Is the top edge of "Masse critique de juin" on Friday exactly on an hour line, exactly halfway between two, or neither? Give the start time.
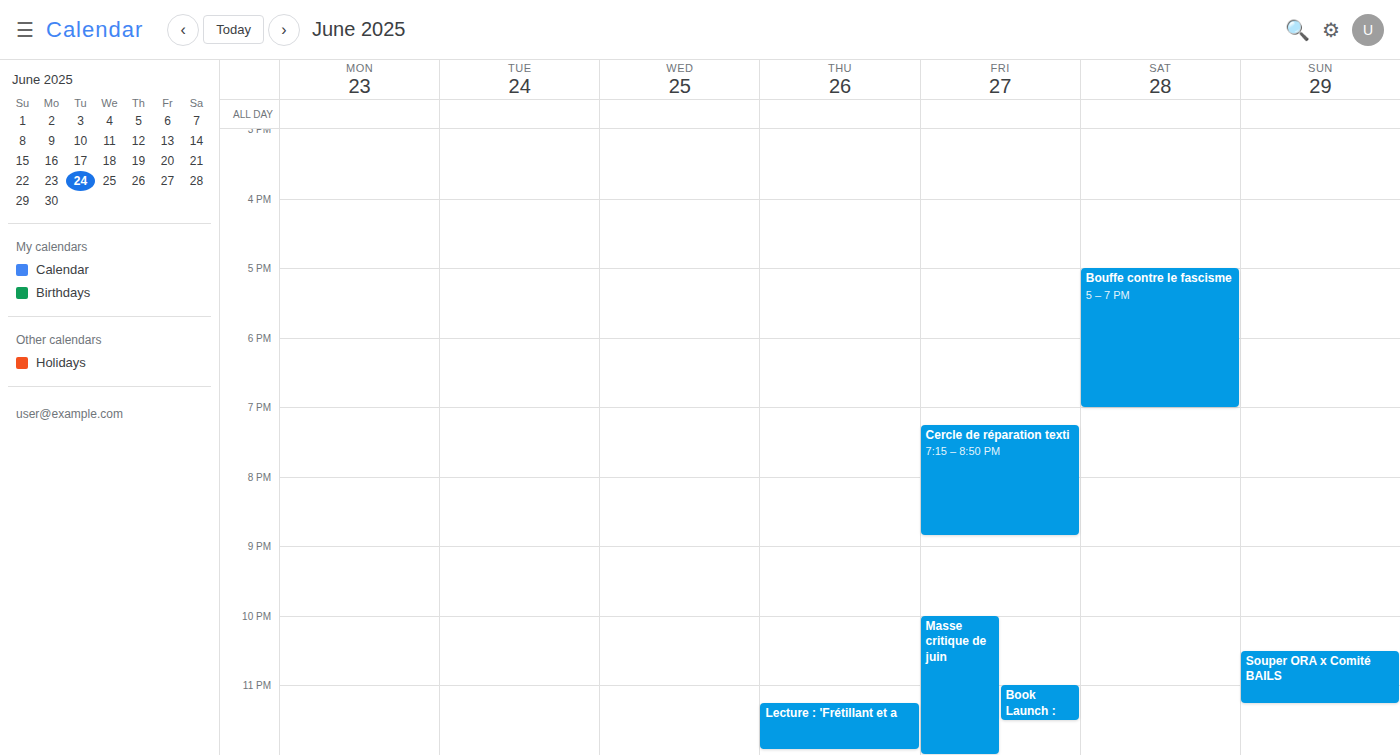
10:00 PM -- exactly on the 10 PM line.